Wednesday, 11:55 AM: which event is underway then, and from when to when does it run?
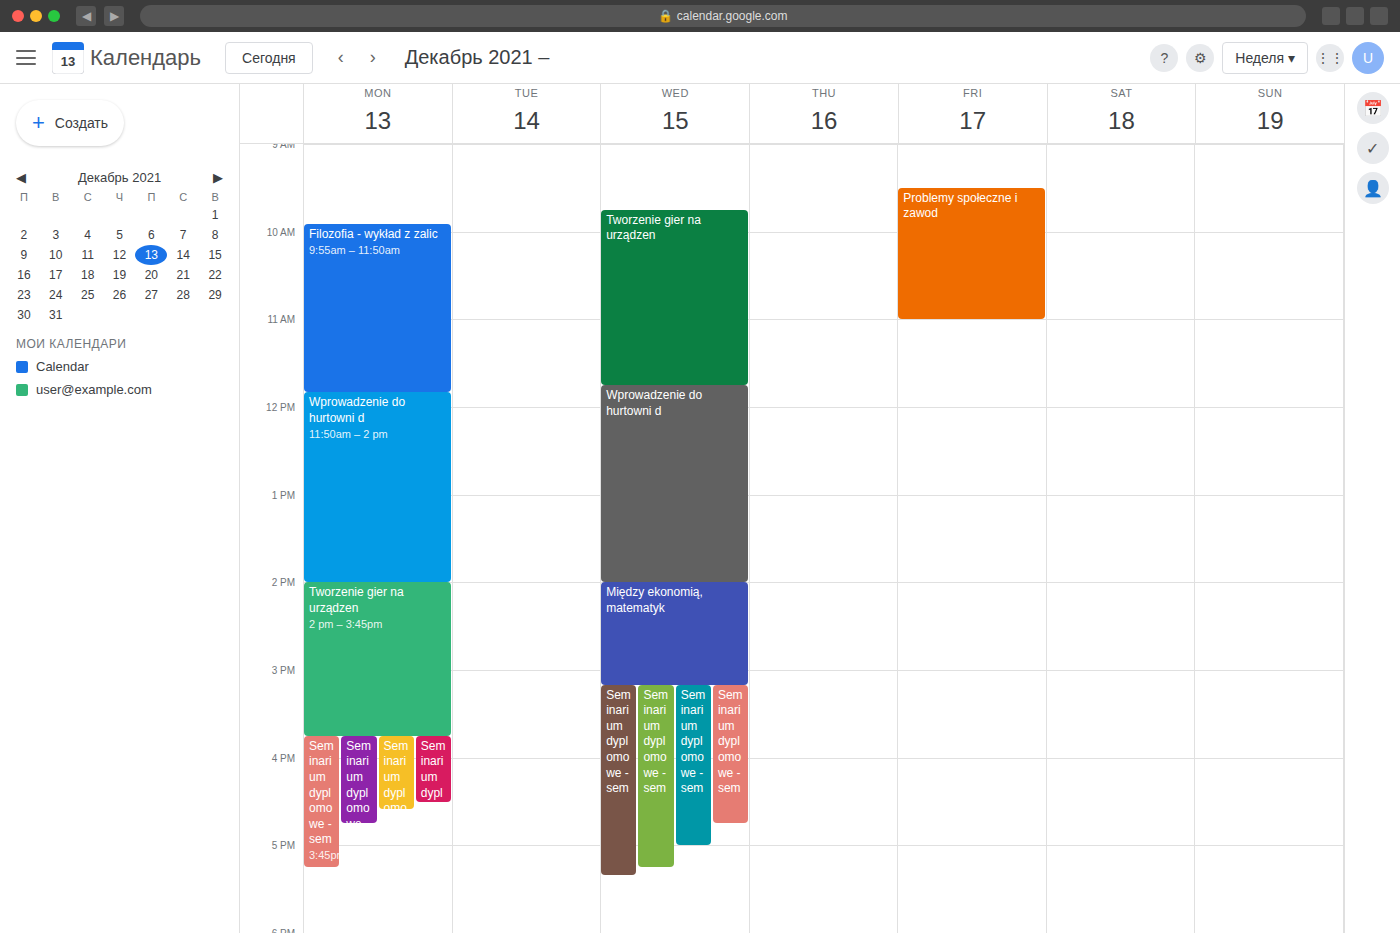
"Wprowadzenie do hurtowni d", 11:45 AM to 2:00 PM